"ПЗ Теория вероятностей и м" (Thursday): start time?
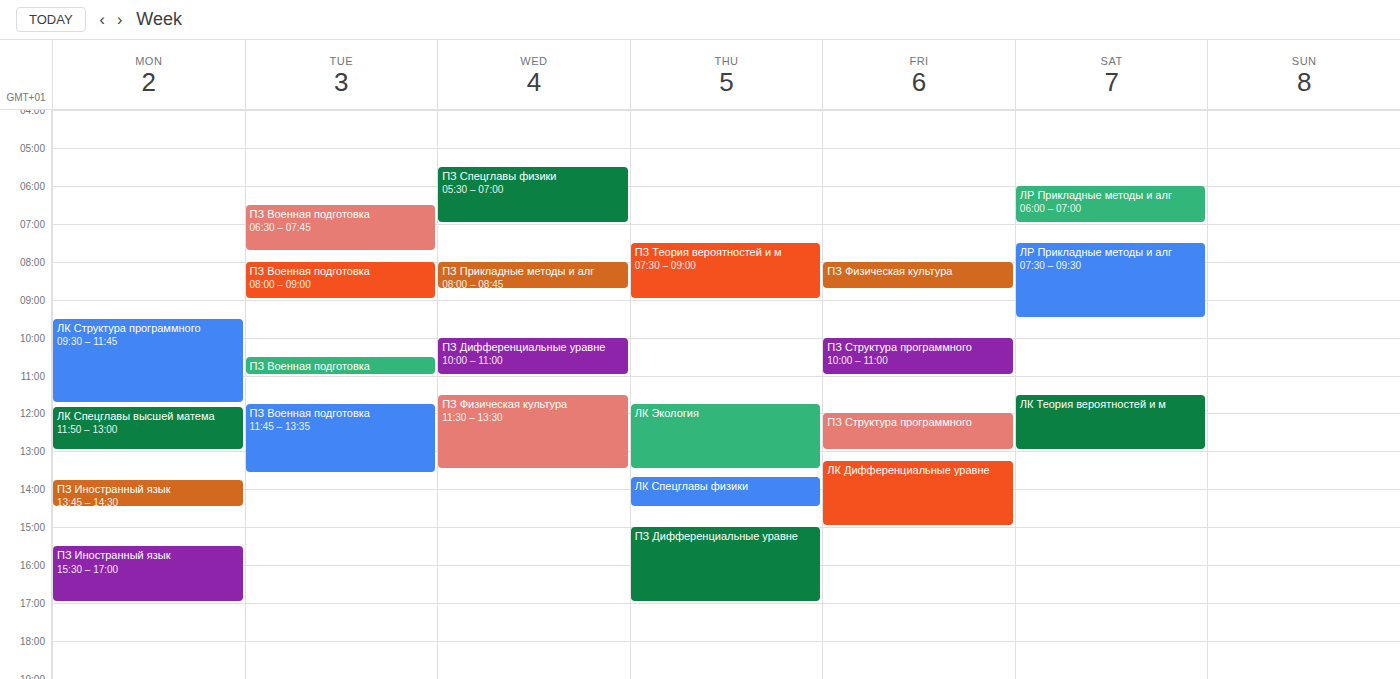
07:30